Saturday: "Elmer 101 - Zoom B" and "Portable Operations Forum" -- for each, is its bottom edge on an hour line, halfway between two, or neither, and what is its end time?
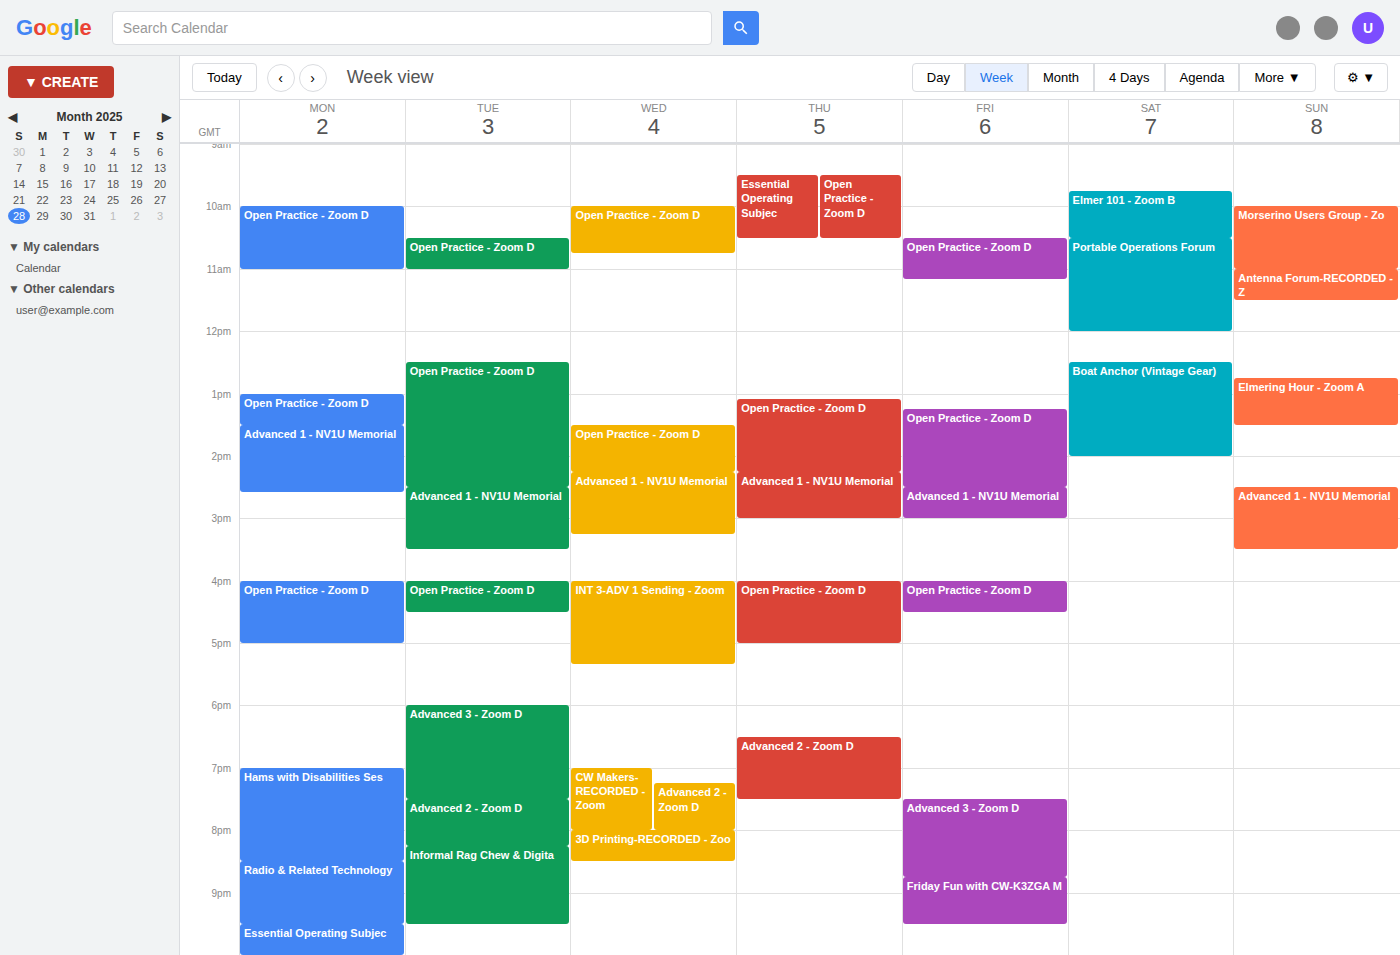
"Elmer 101 - Zoom B": 10:30 AM, halfway between the 10 AM and 11 AM lines. "Portable Operations Forum": 12:00 PM, exactly on the 12 PM line.